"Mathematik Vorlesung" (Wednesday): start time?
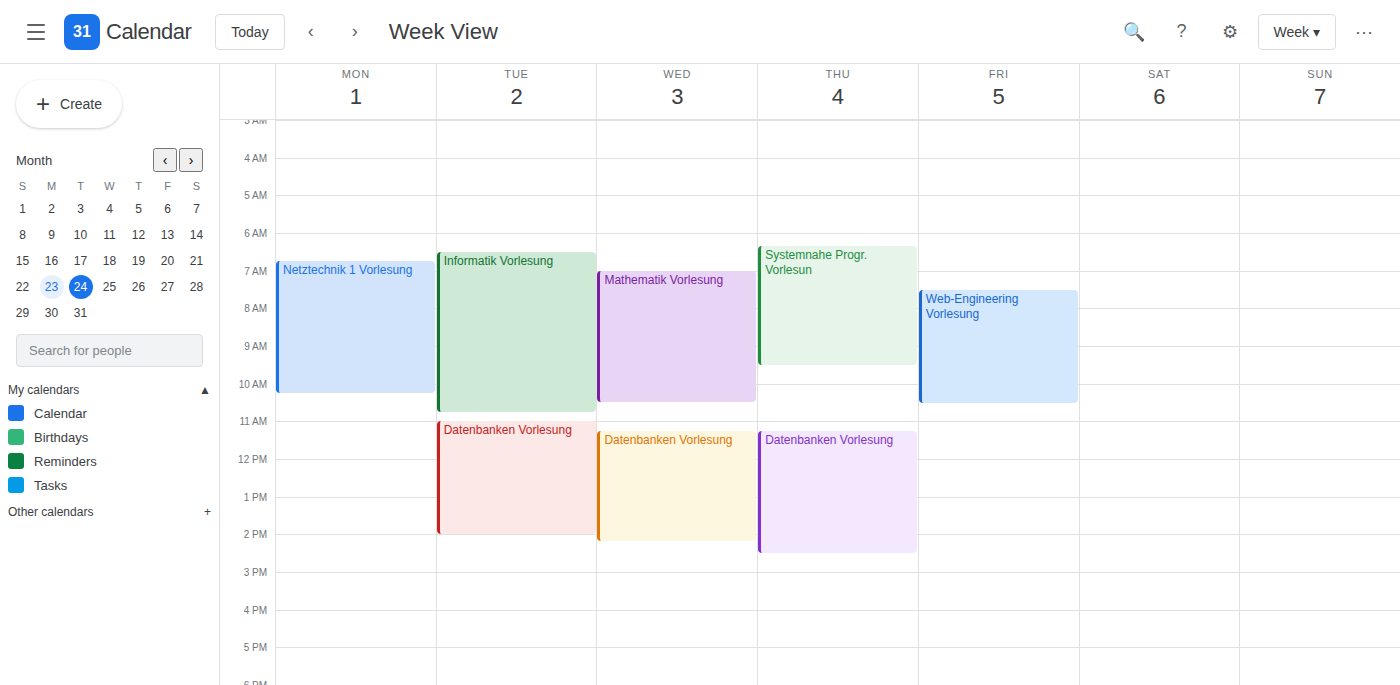
7:00 AM